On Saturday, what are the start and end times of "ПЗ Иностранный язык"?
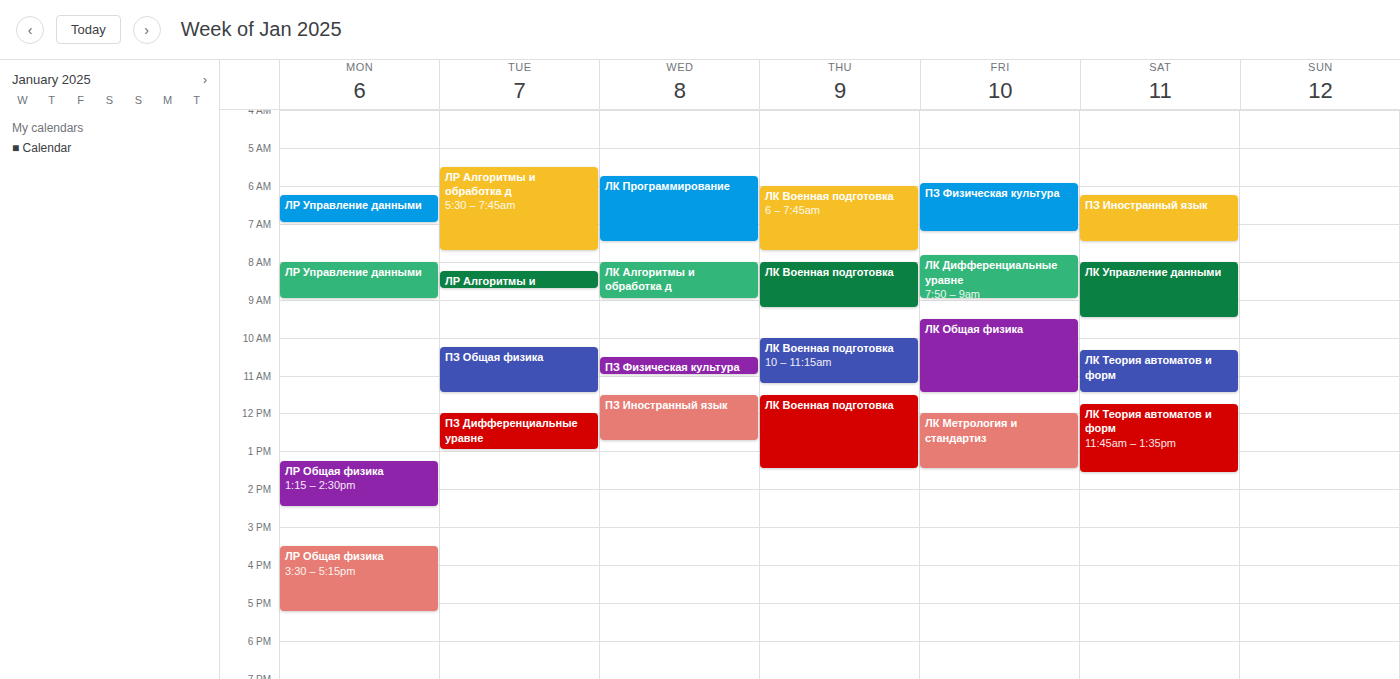
6:15 AM to 7:30 AM